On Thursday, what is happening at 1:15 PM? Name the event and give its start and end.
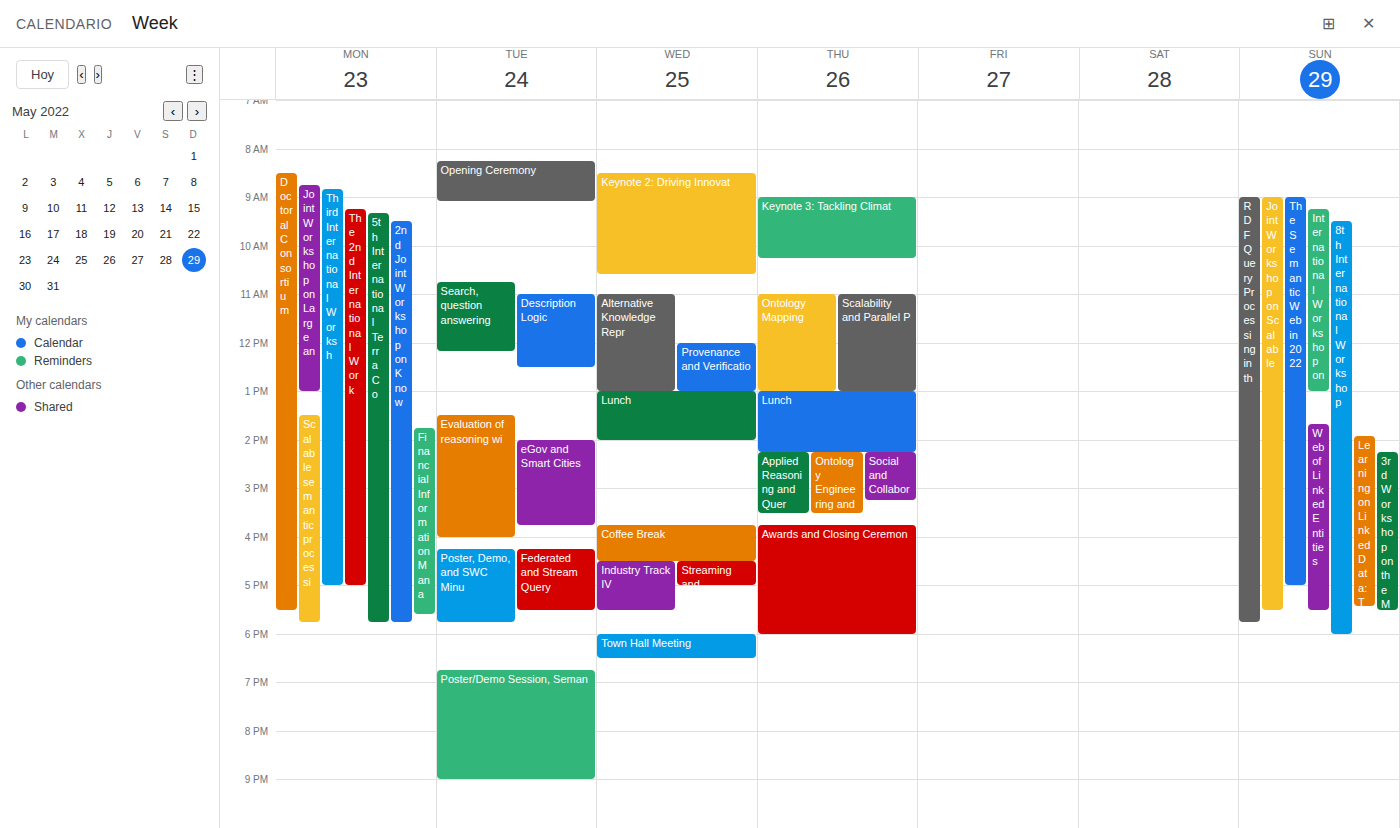
"Lunch", 1:00 PM to 2:15 PM